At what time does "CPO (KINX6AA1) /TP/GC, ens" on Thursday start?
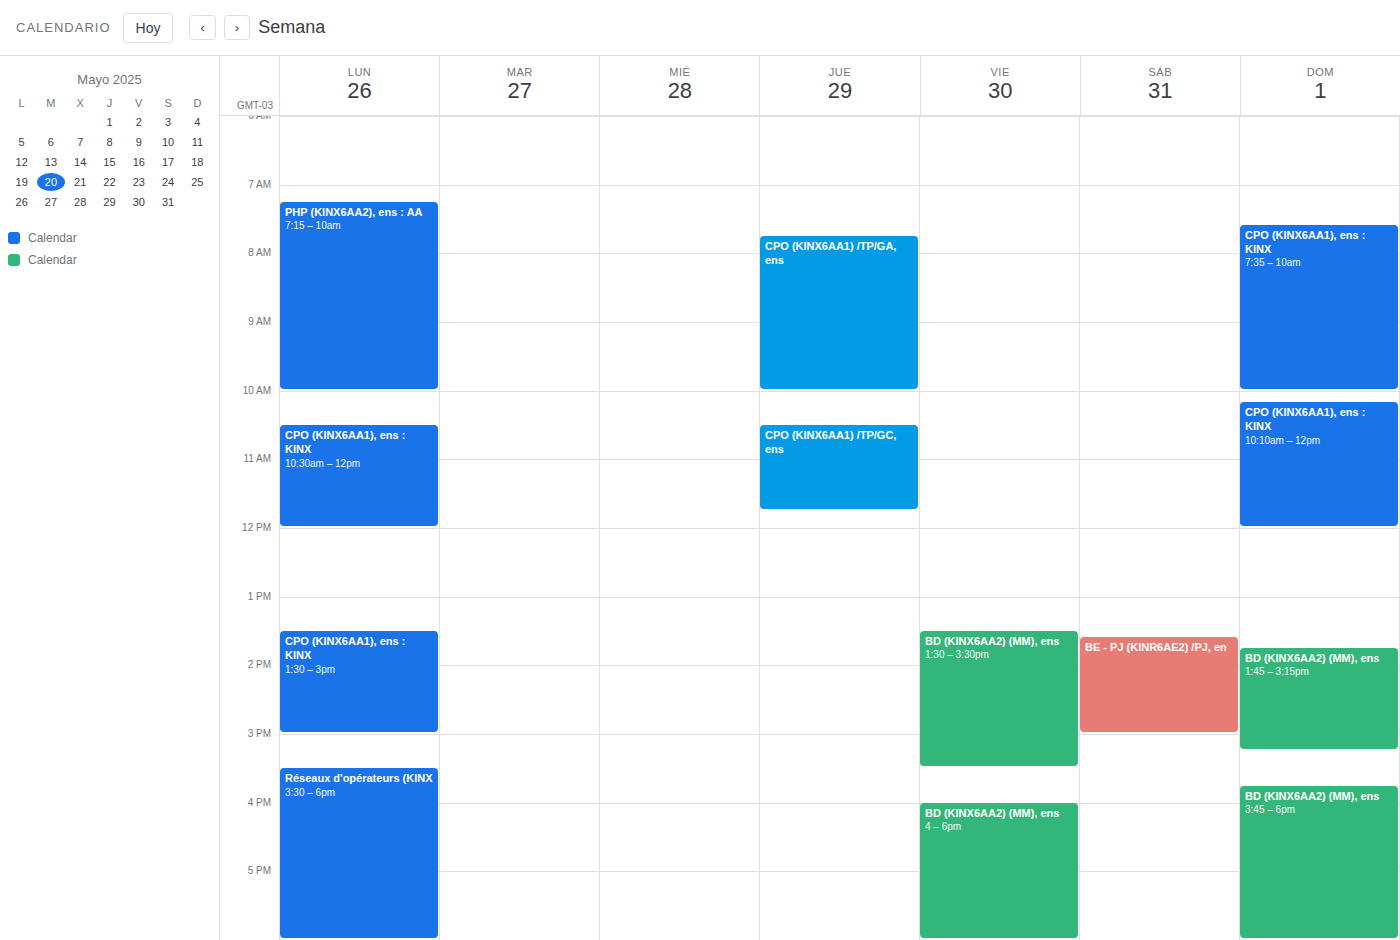
10:30 AM